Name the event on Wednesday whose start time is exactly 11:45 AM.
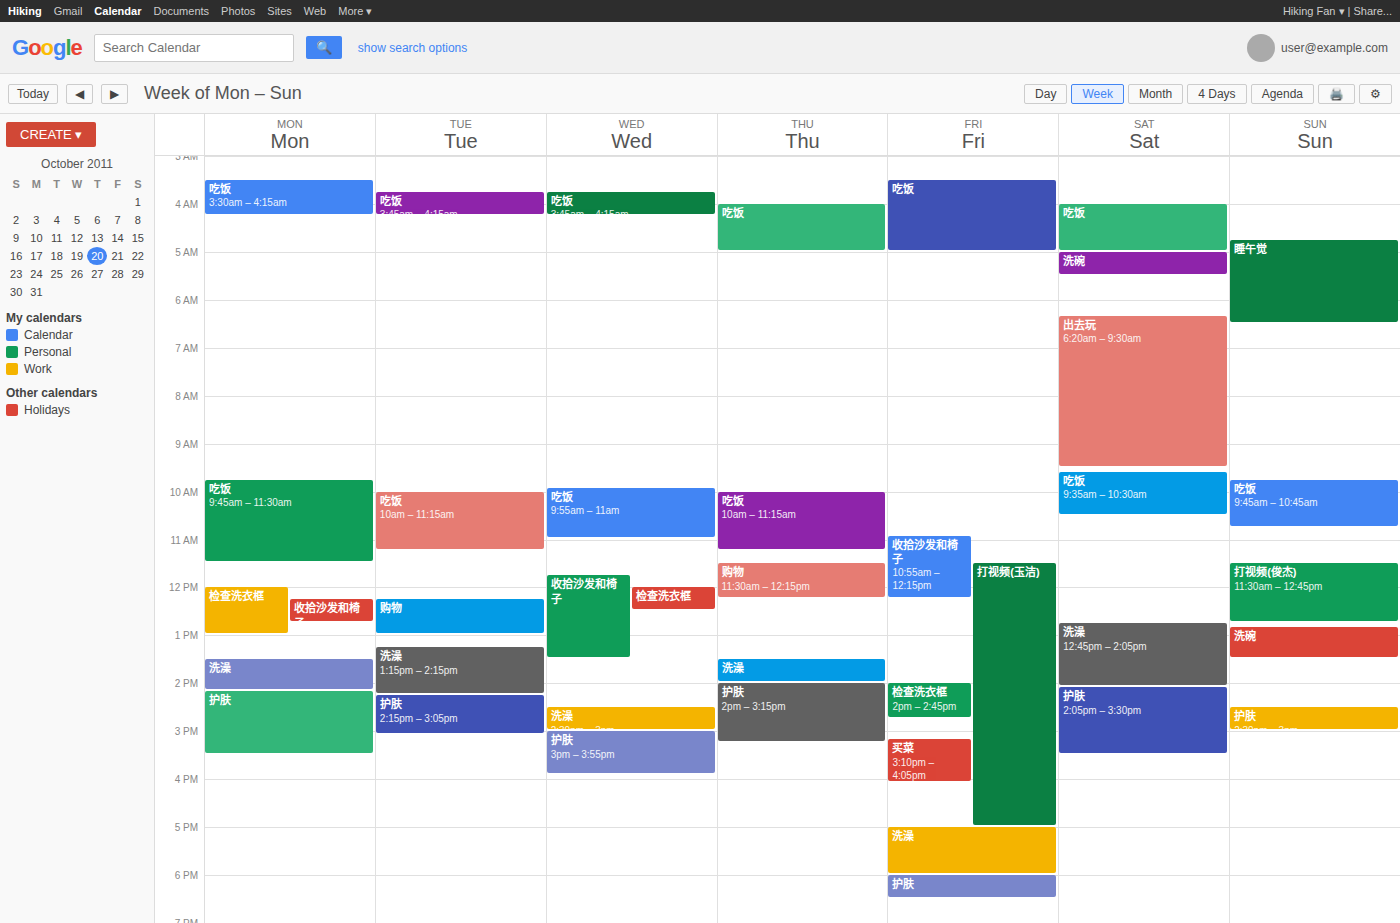
"收拾沙发和椅子"